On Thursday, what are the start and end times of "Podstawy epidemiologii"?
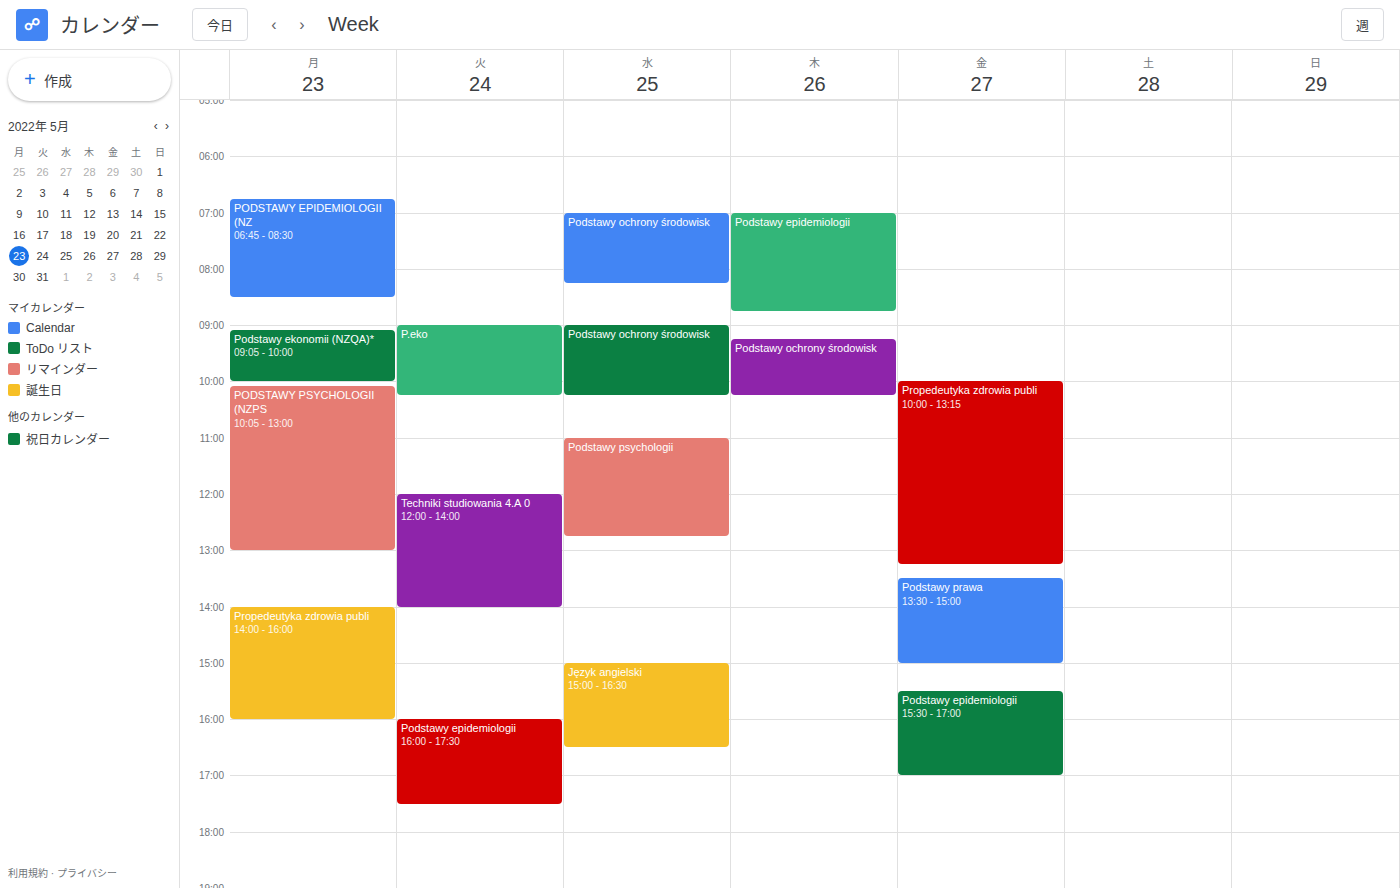
7:00 AM to 8:45 AM